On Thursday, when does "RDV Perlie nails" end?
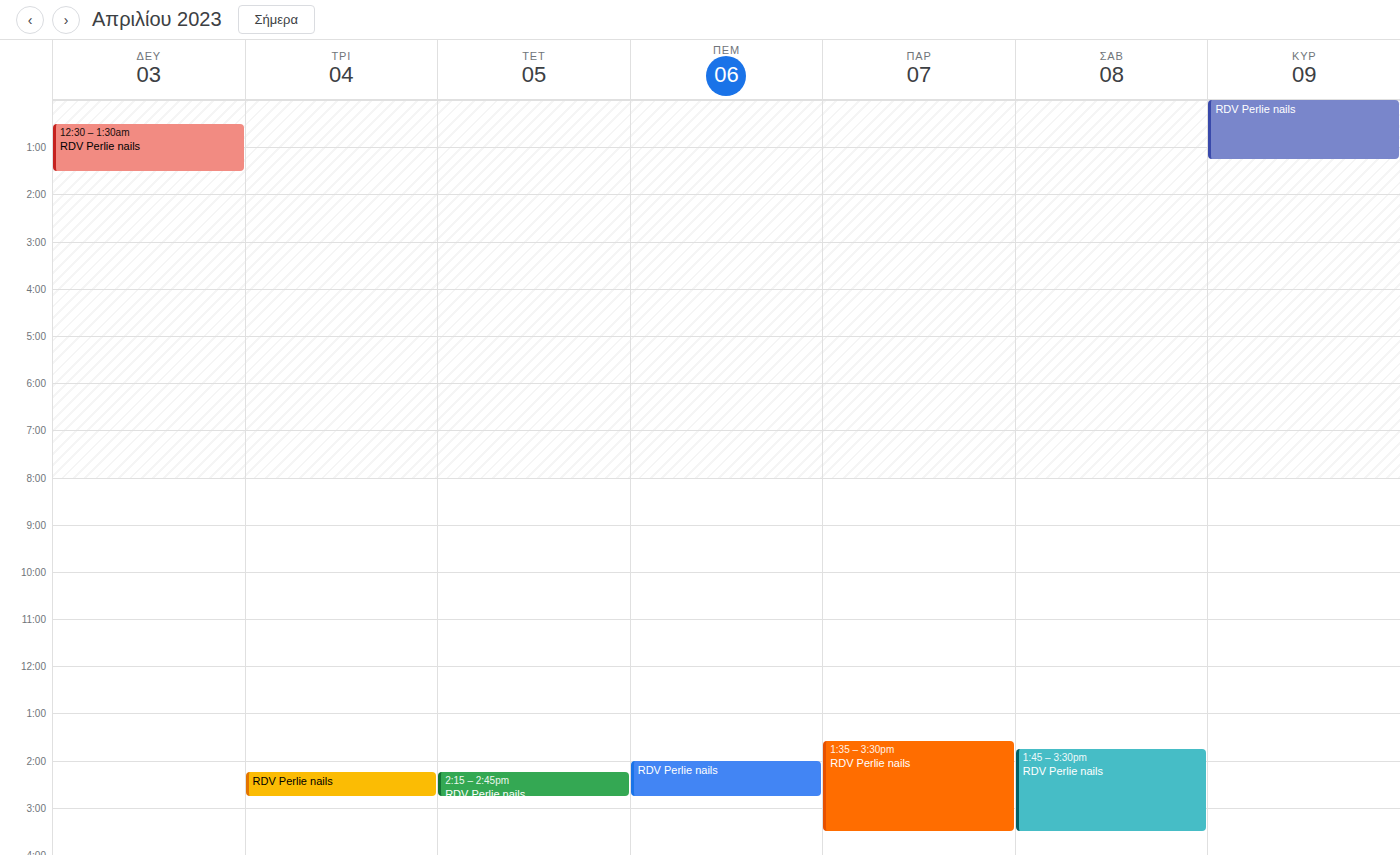
2:45 PM